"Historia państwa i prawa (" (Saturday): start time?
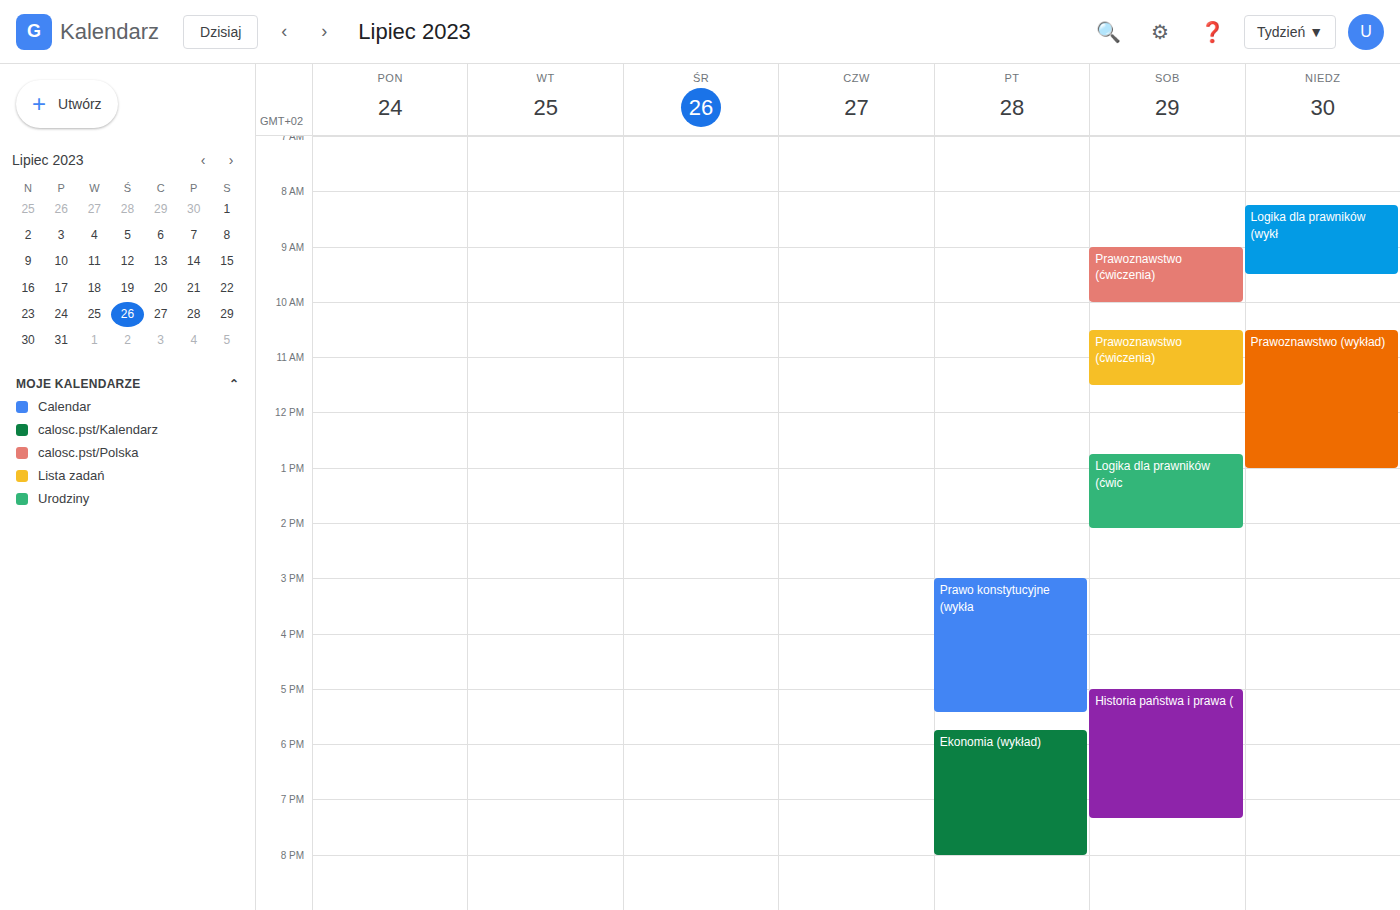
5:00 PM